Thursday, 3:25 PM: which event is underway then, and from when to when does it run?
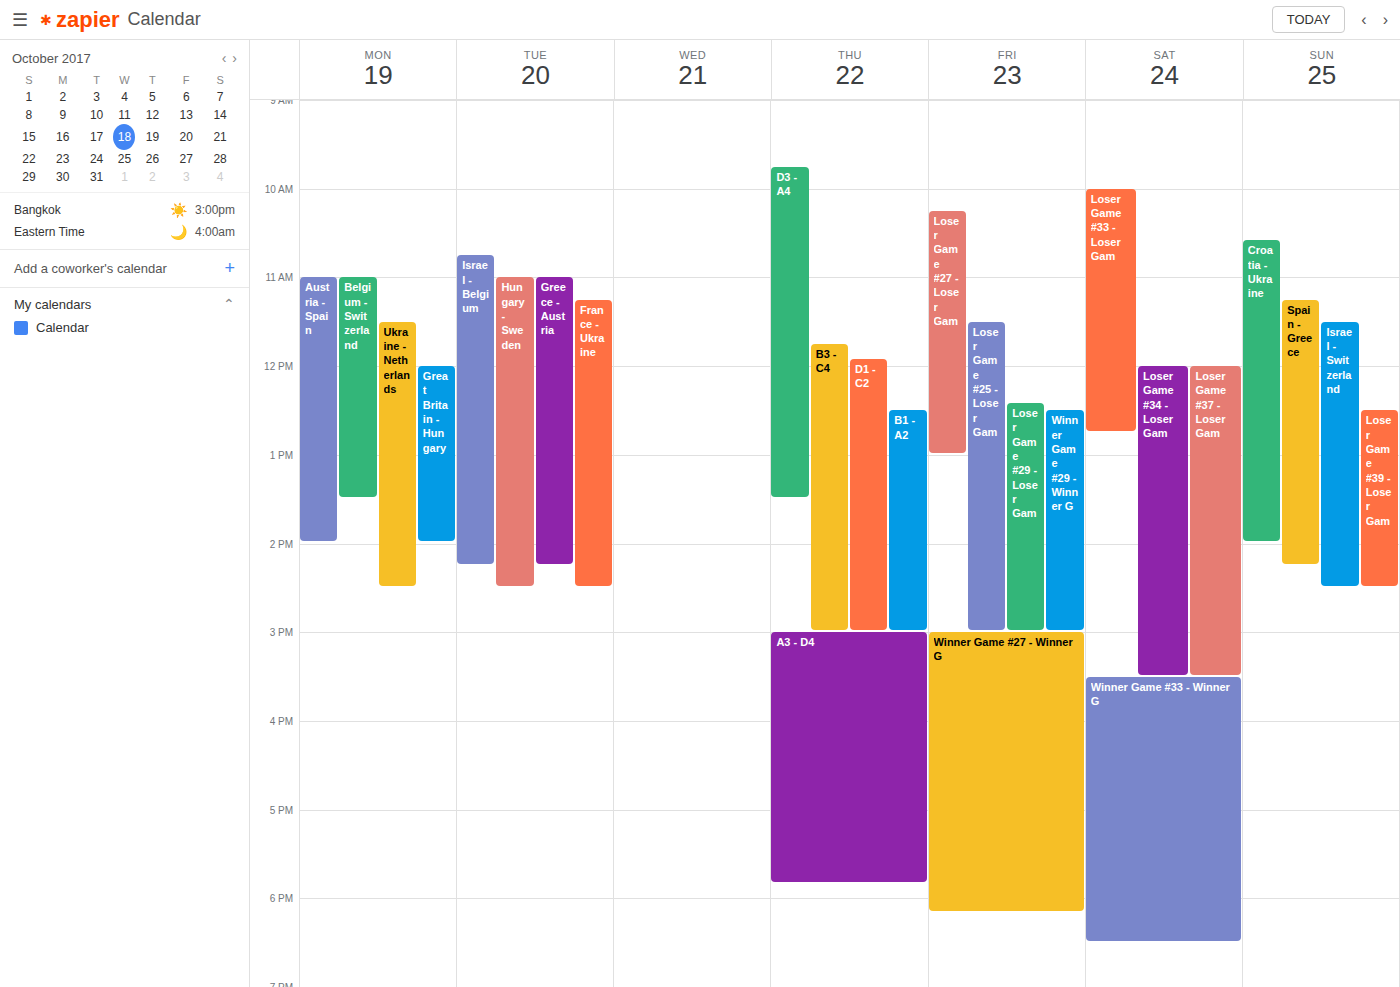
"A3 - D4", 3:00 PM to 5:50 PM